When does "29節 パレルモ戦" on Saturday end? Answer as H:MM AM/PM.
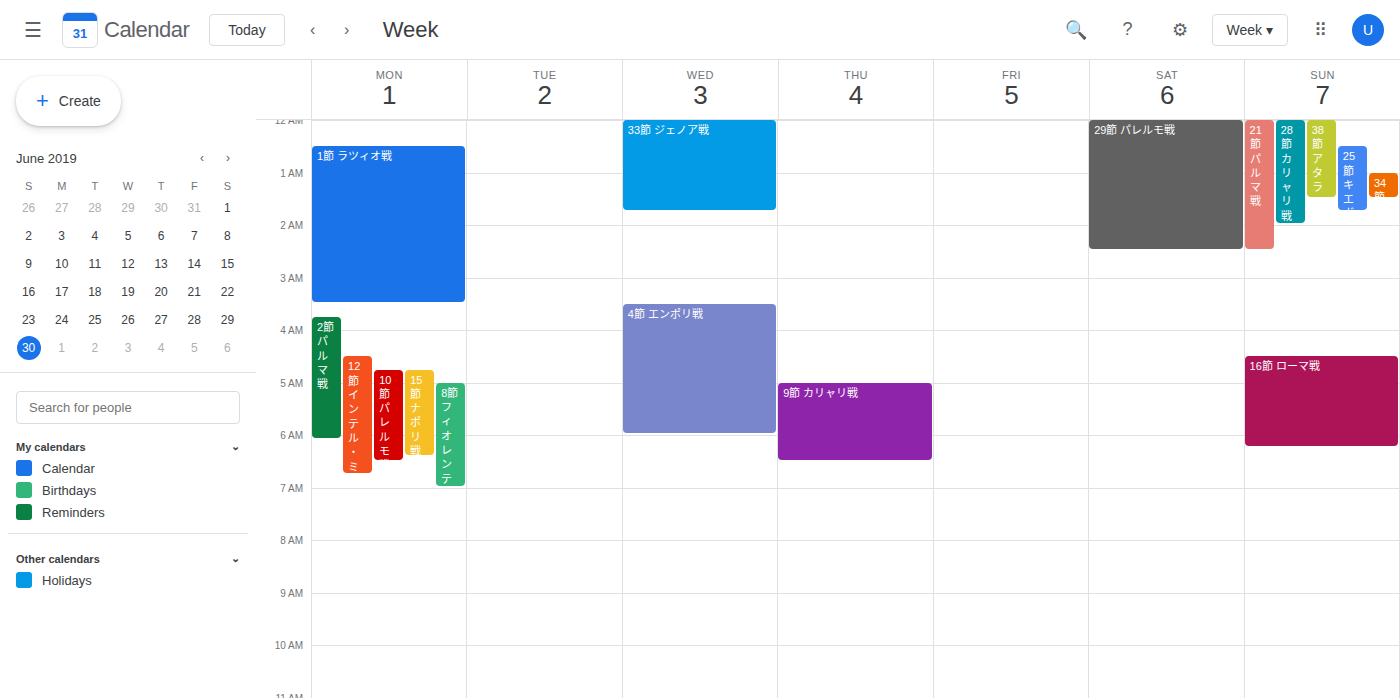
2:30 AM